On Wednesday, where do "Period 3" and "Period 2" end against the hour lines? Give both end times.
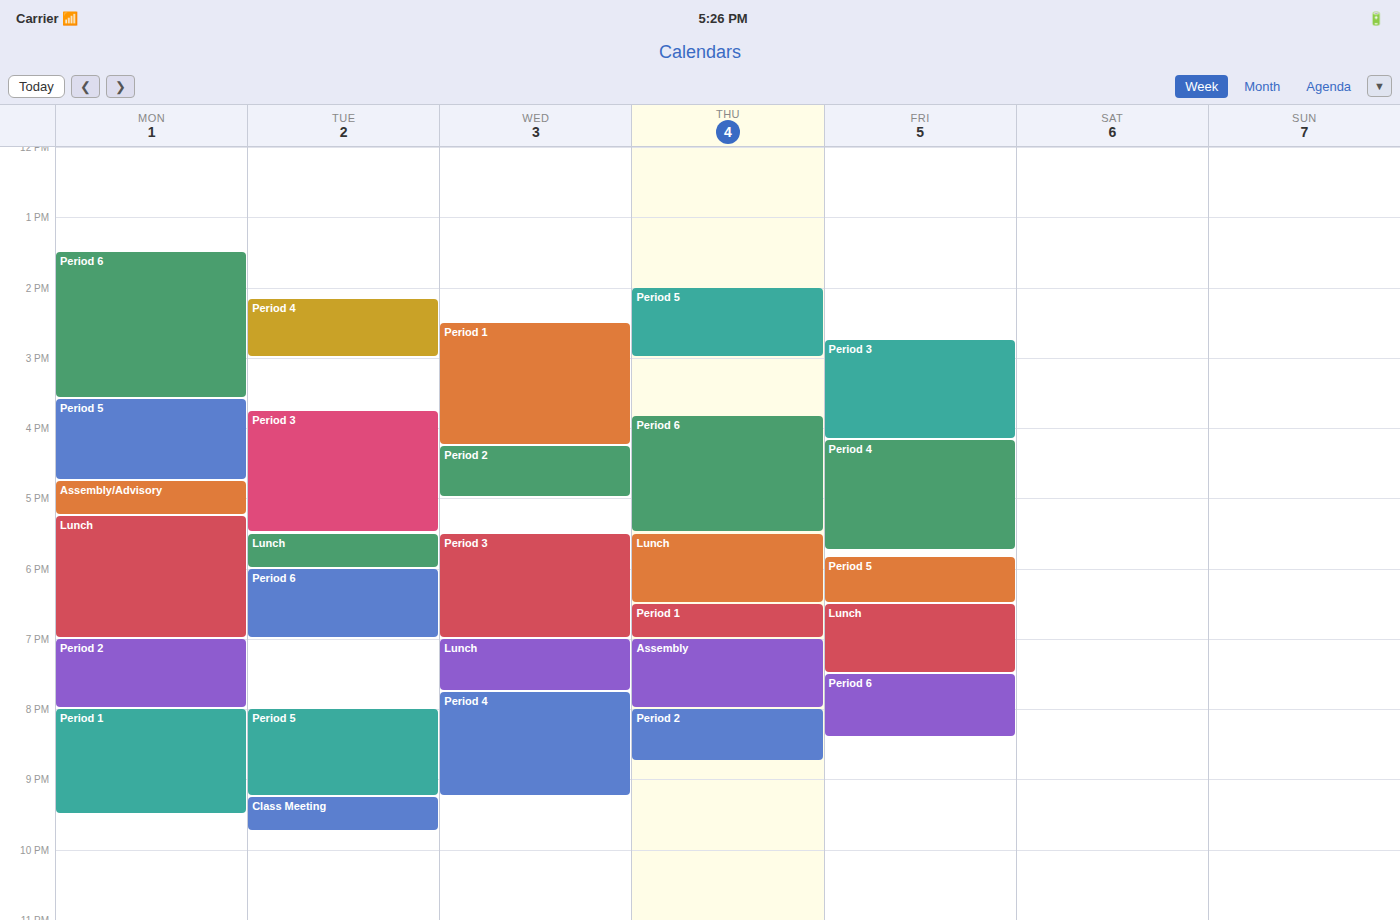
"Period 3": 7:00 PM, exactly on the 7 PM line. "Period 2": 5:00 PM, exactly on the 5 PM line.